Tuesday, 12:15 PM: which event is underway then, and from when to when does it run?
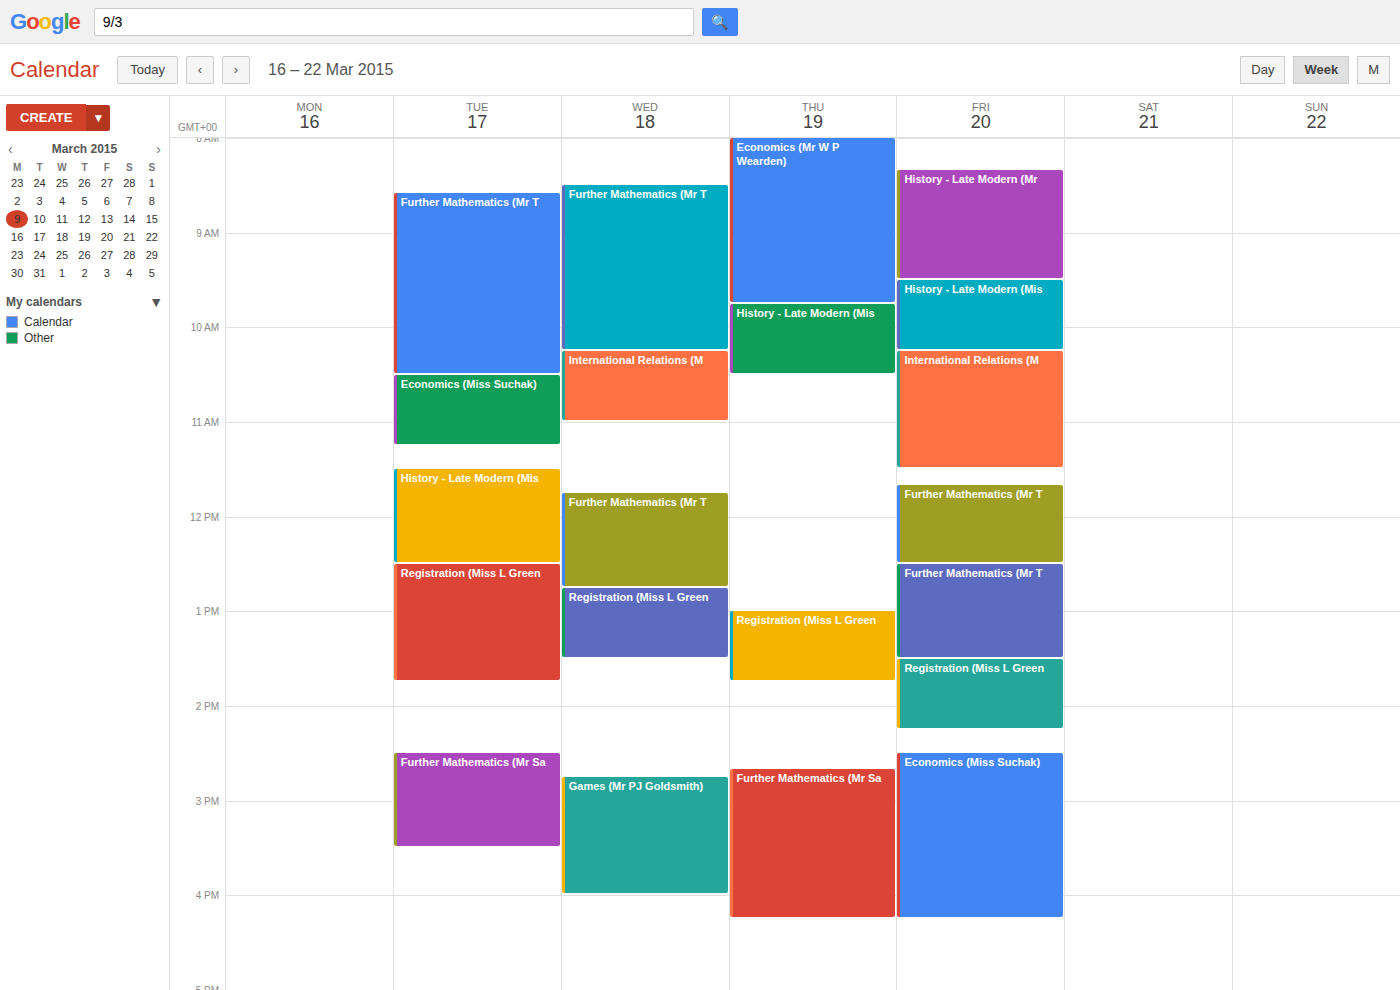
"History - Late Modern (Mis", 11:30 AM to 12:30 PM